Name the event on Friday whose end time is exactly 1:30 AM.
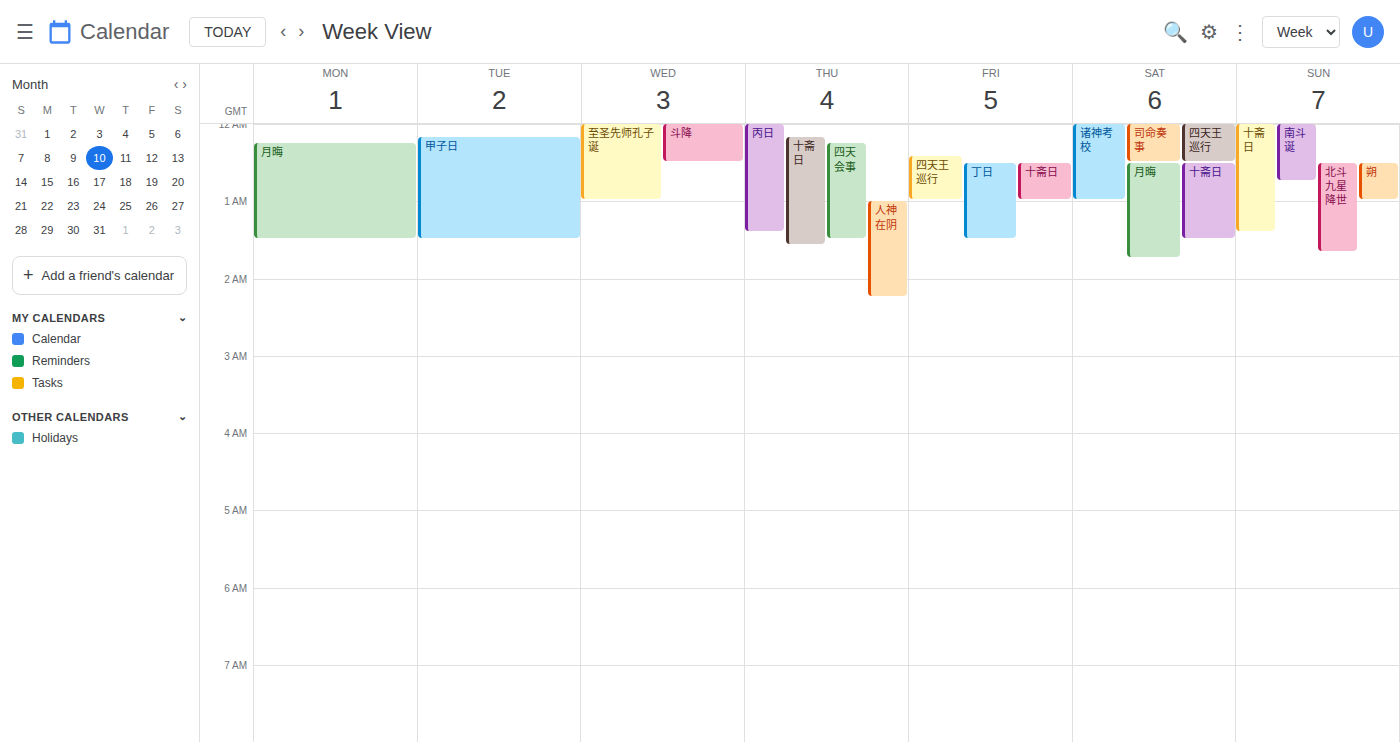
"丁日"